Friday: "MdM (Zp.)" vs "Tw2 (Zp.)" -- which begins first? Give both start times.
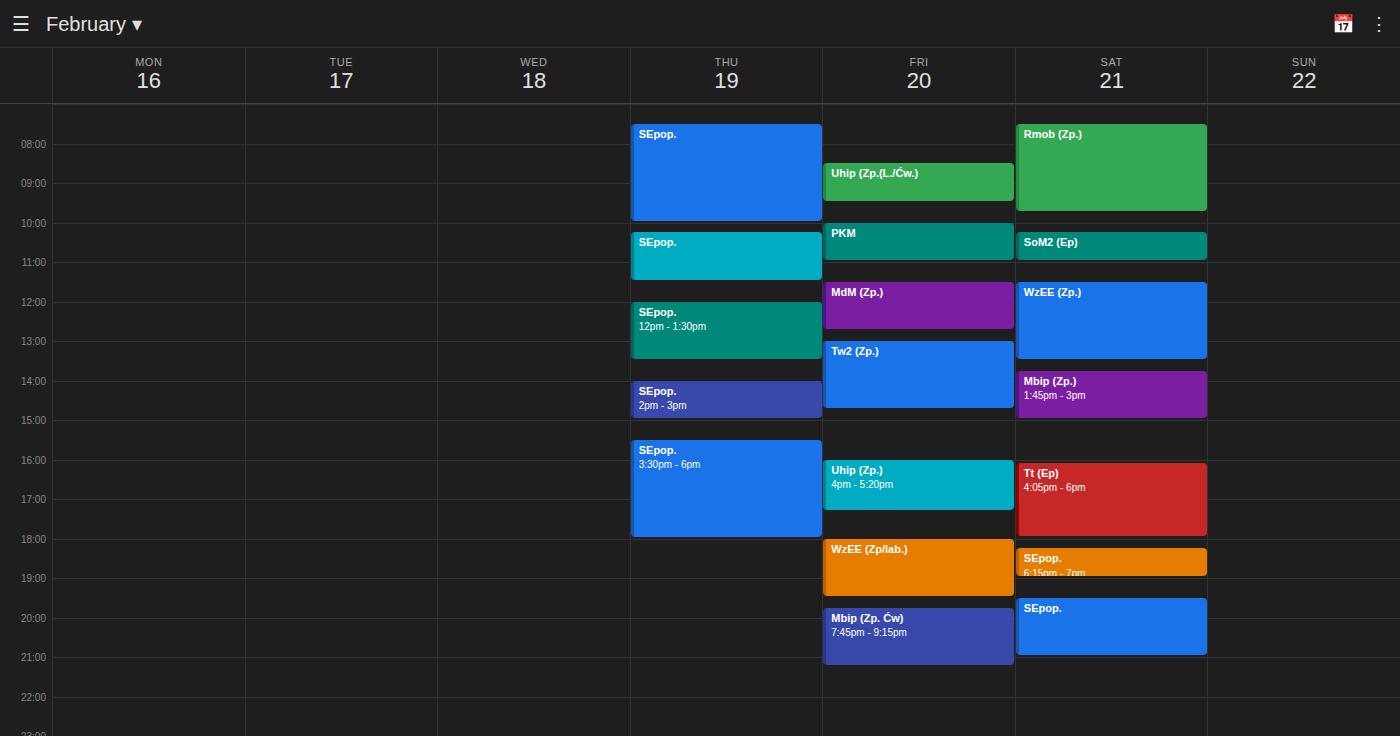
"MdM (Zp.)" 11:30; "Tw2 (Zp.)" 13:00.